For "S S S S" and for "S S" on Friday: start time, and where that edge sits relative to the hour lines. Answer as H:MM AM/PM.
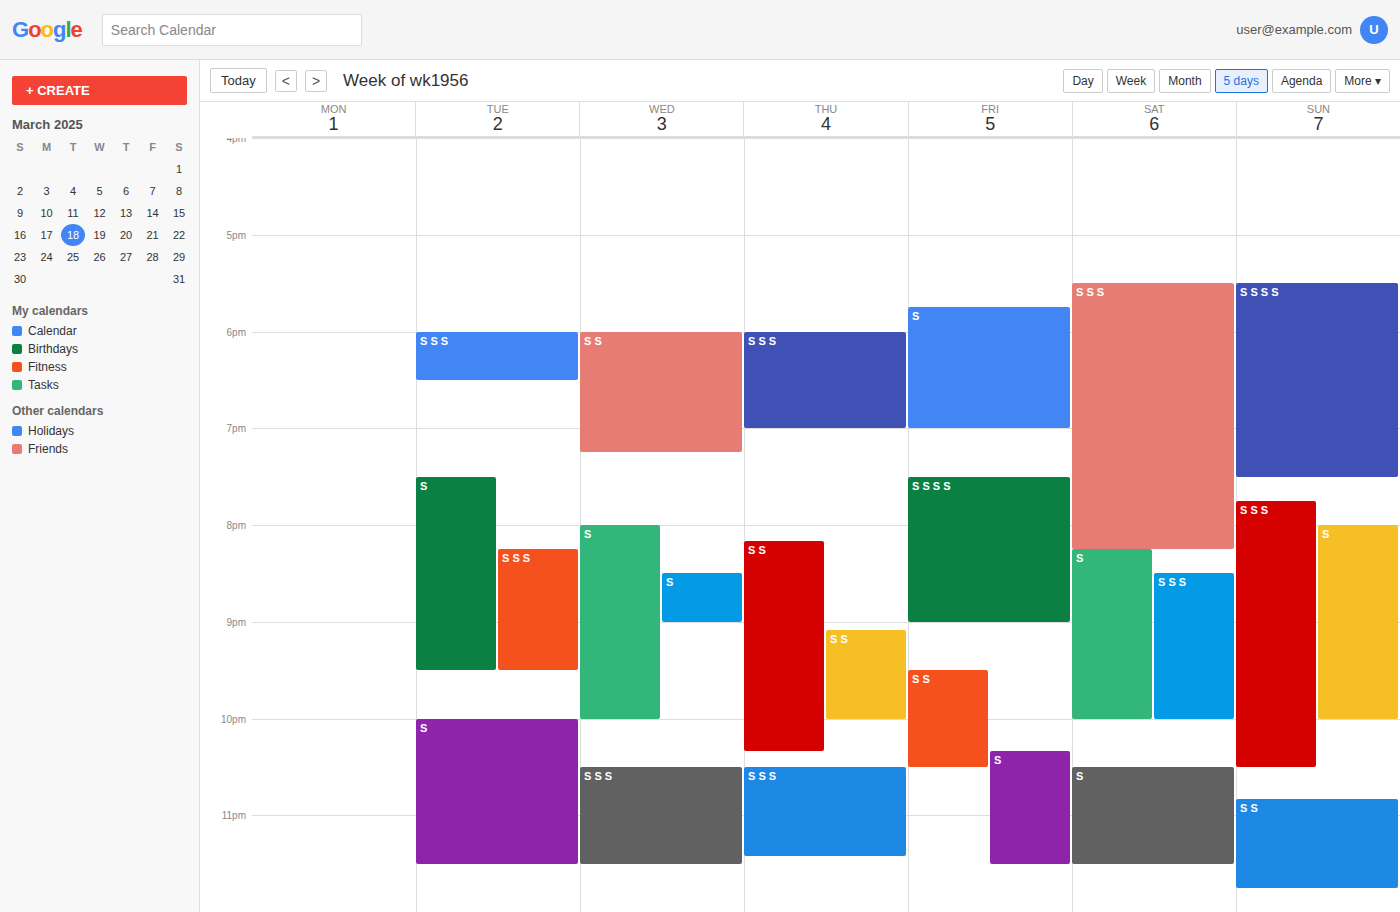
"S S S S": 7:30 PM, halfway between the 7 PM and 8 PM lines. "S S": 9:30 PM, halfway between the 9 PM and 10 PM lines.